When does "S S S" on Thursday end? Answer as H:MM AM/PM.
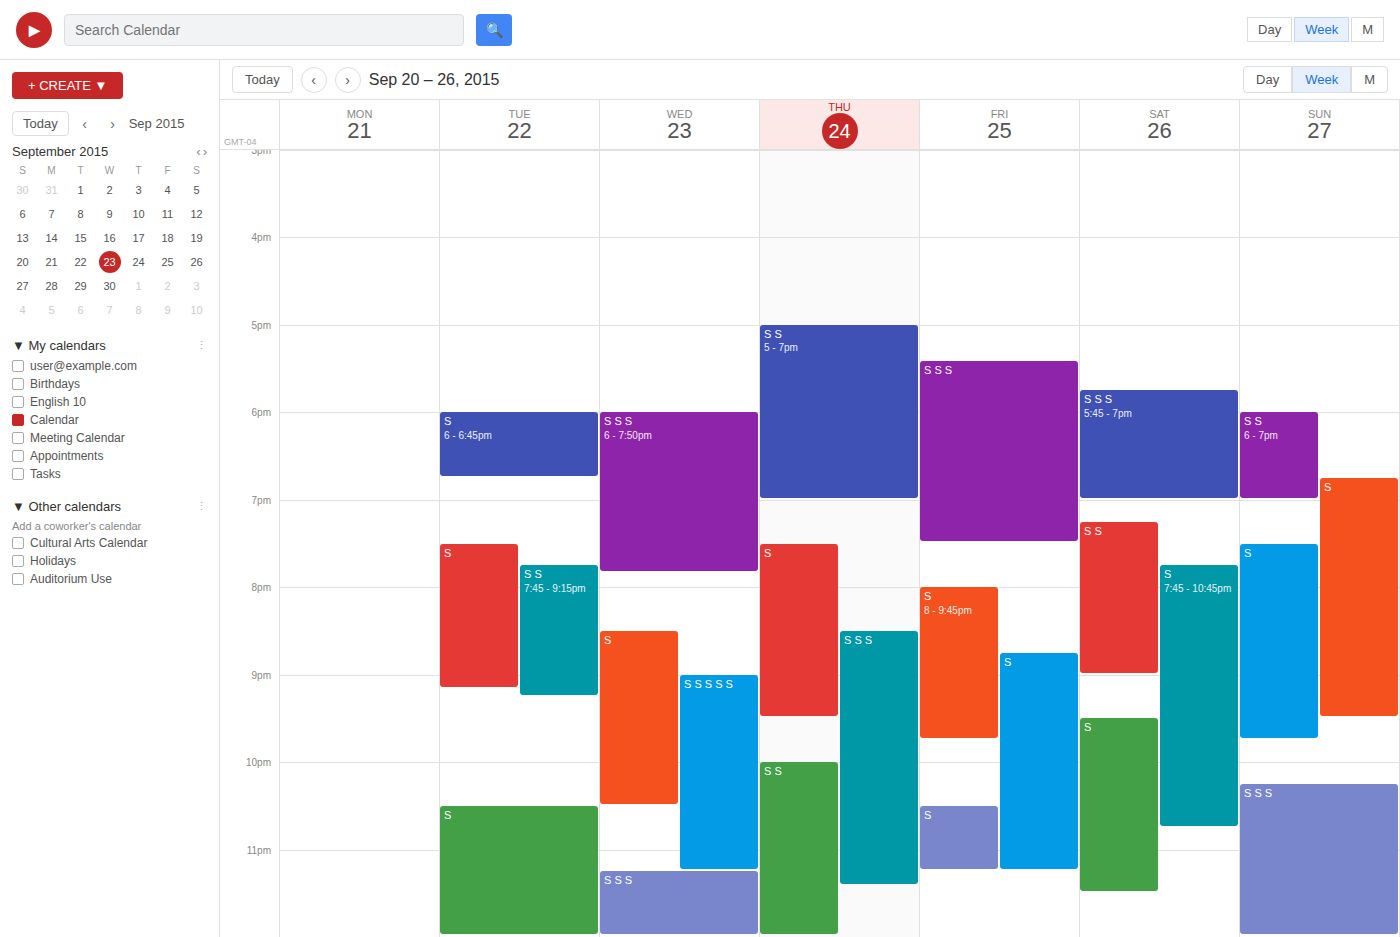
11:25 PM